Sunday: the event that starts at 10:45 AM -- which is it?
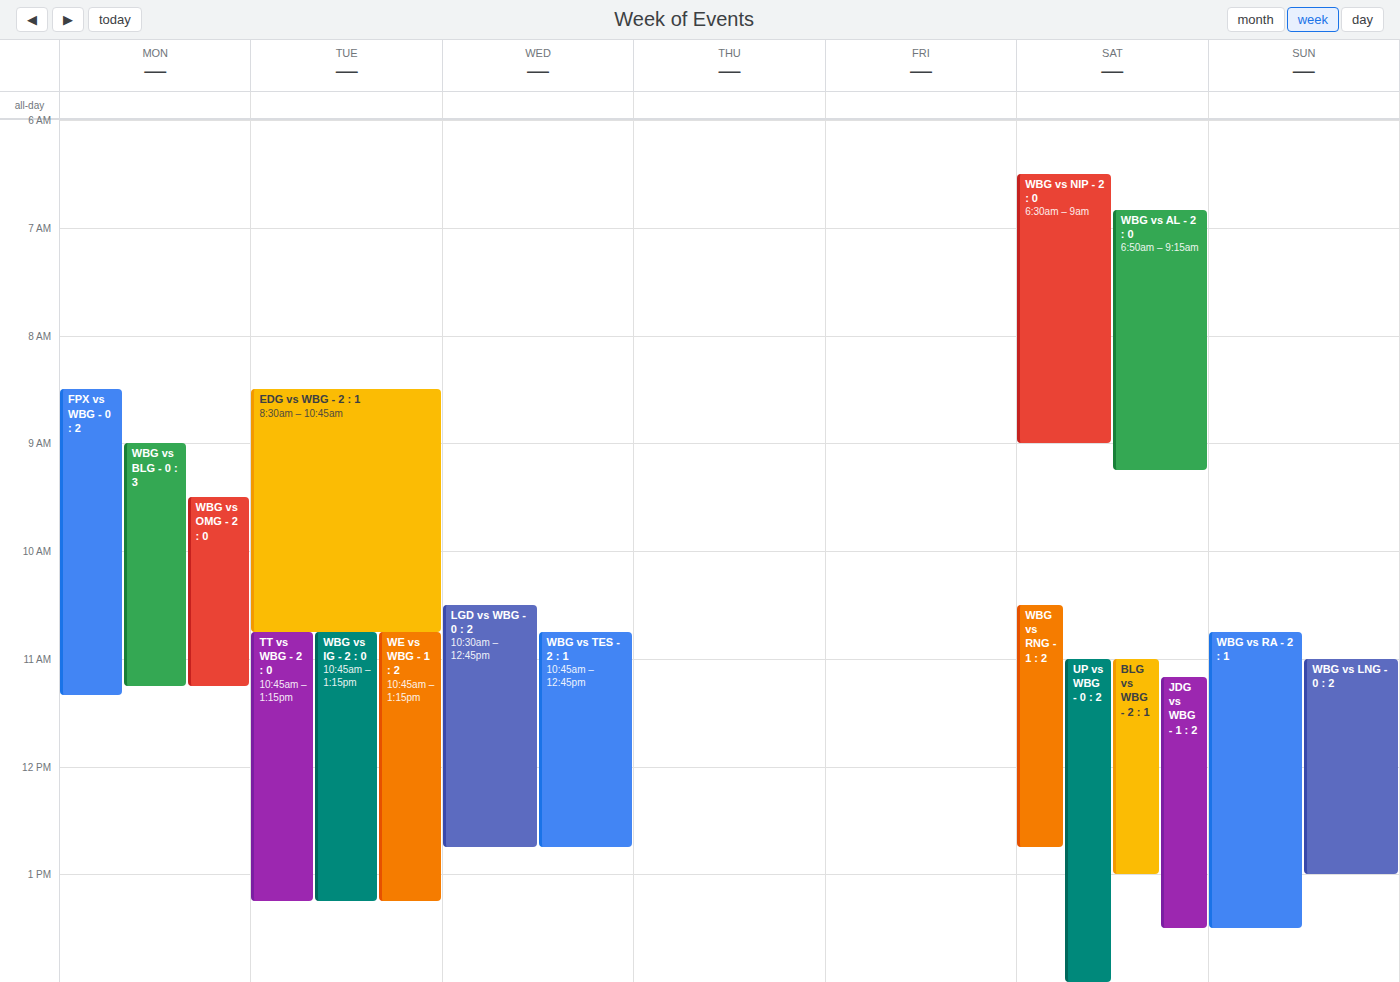
"WBG vs RA - 2 : 1"